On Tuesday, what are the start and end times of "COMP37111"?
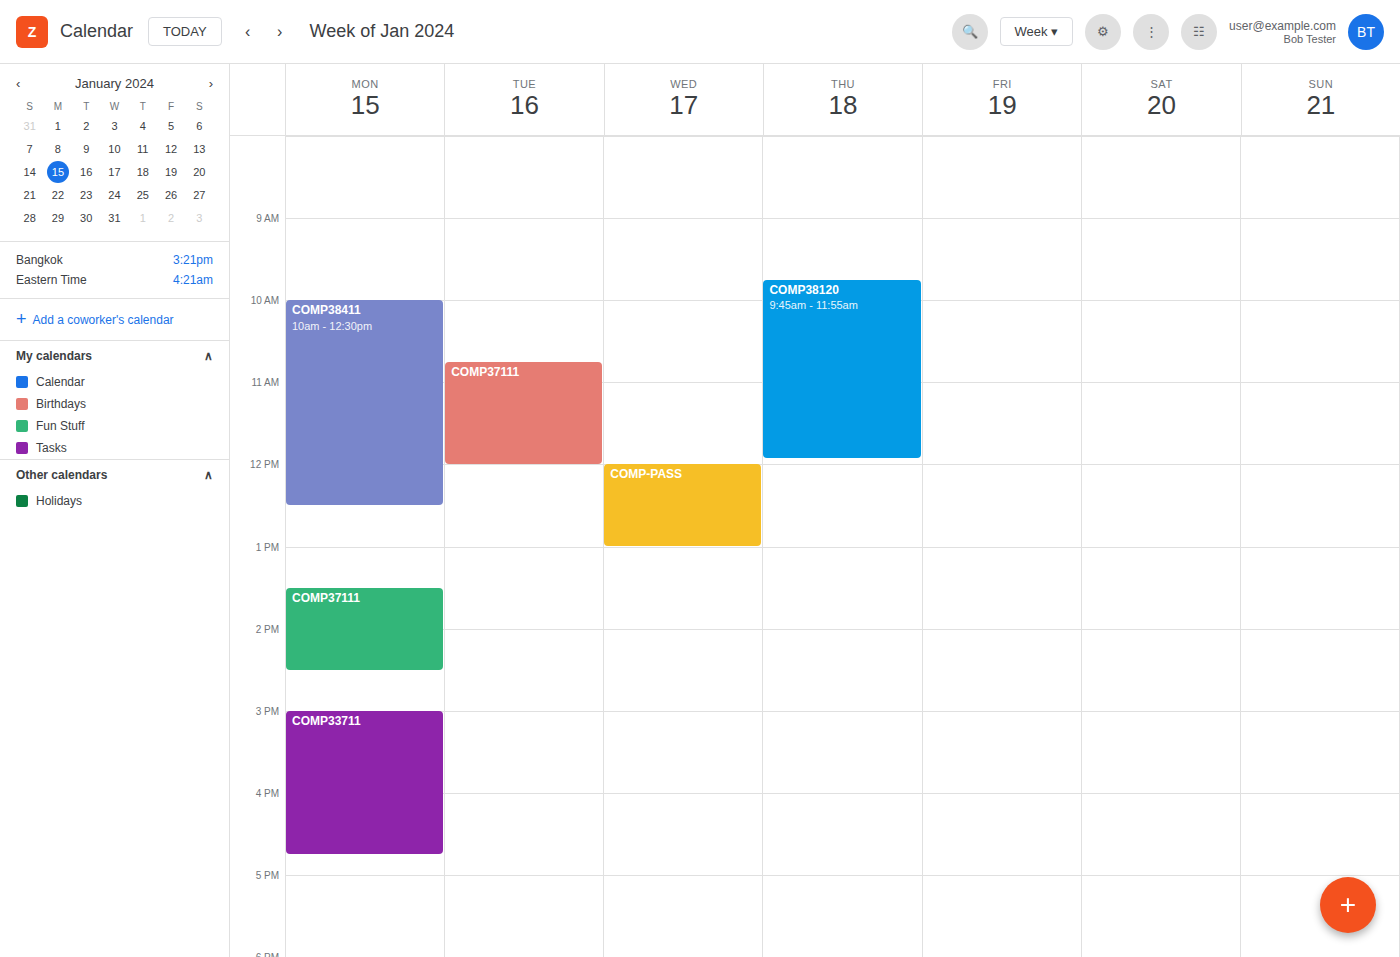
10:45 AM to 12:00 PM